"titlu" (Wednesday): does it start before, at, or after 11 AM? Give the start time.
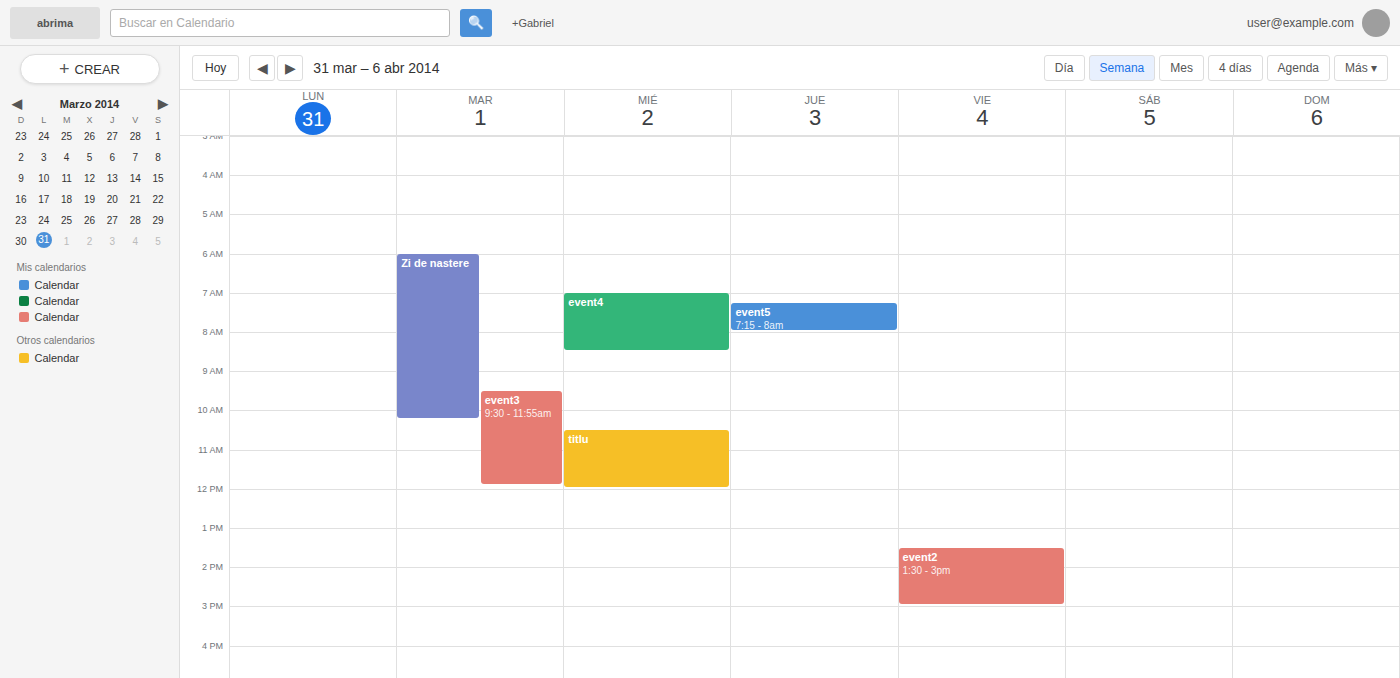
10:30 AM -- before 11 AM, 30 minutes above the 11 AM line.